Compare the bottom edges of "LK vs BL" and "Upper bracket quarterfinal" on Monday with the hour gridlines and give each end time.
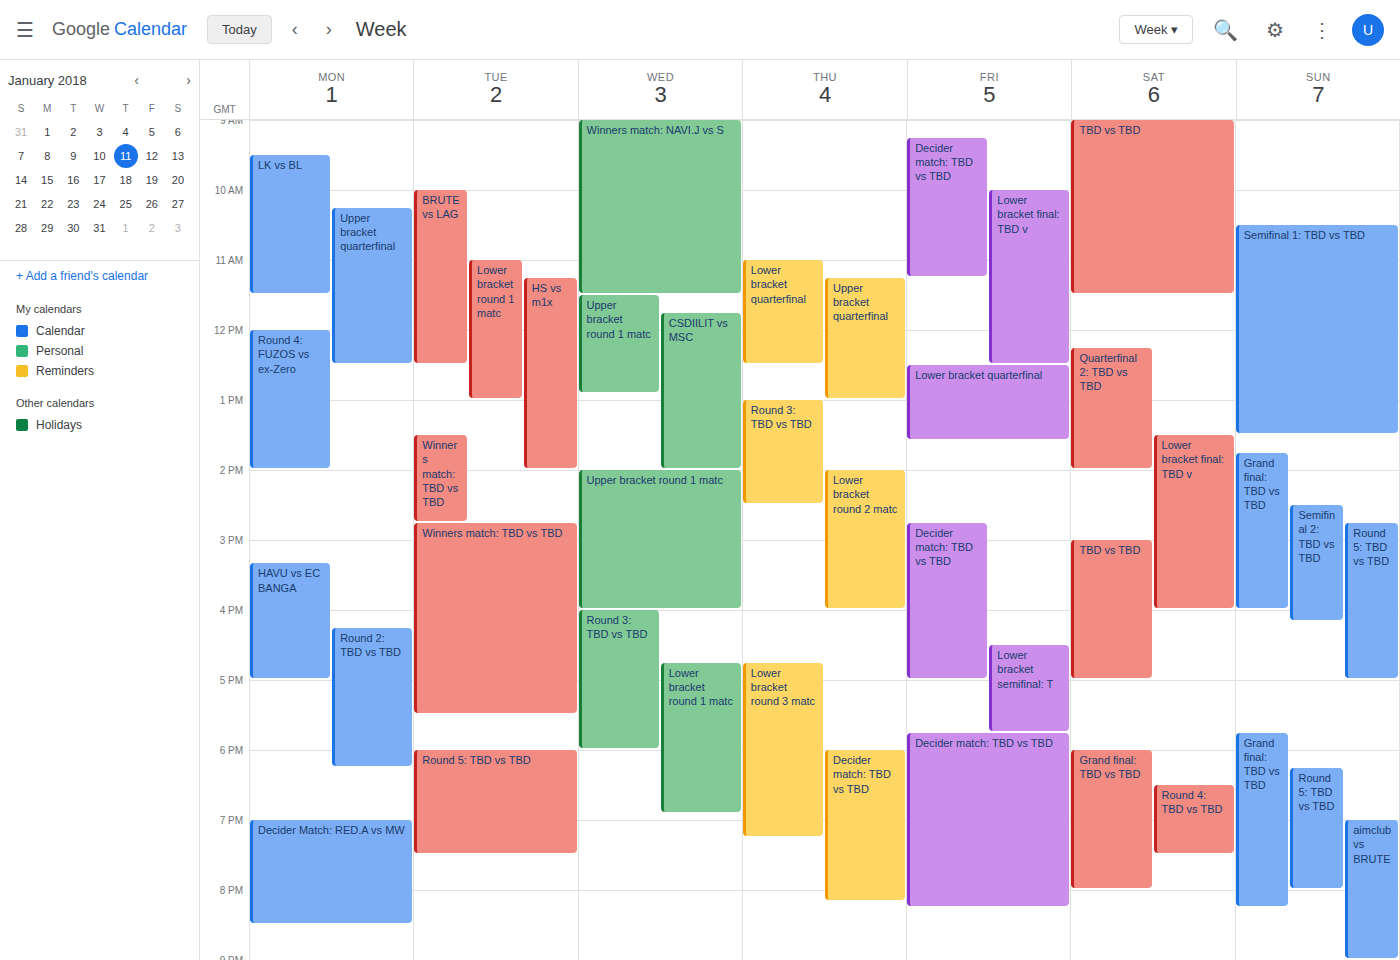
"LK vs BL": 11:30 AM, halfway between the 11 AM and 12 PM lines. "Upper bracket quarterfinal": 12:30 PM, halfway between the 12 PM and 1 PM lines.